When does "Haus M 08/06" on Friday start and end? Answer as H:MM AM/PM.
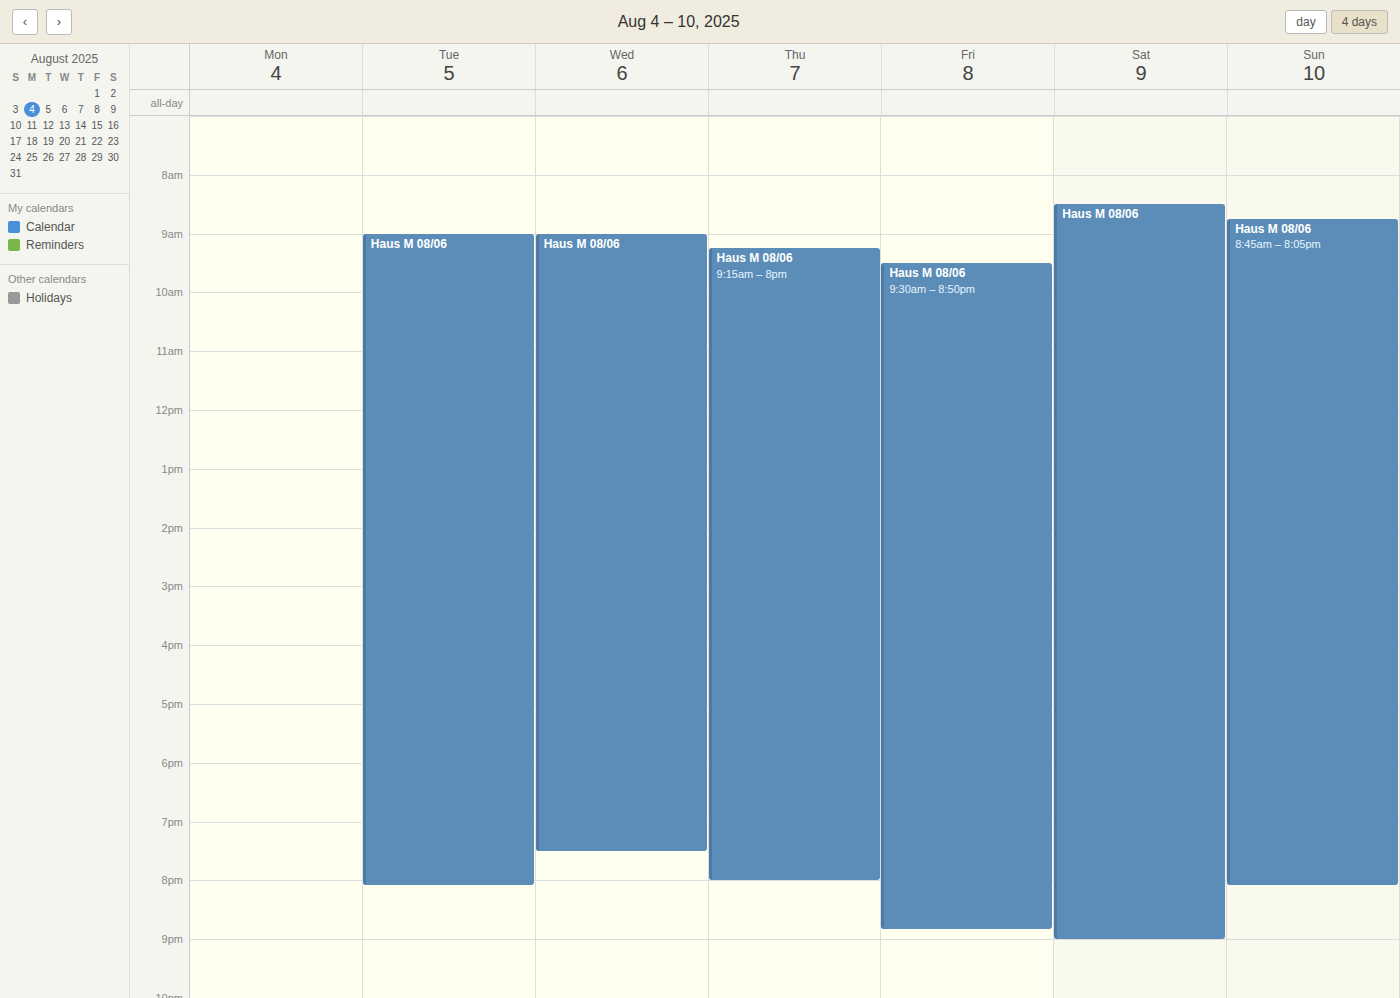
9:30 AM to 8:50 PM